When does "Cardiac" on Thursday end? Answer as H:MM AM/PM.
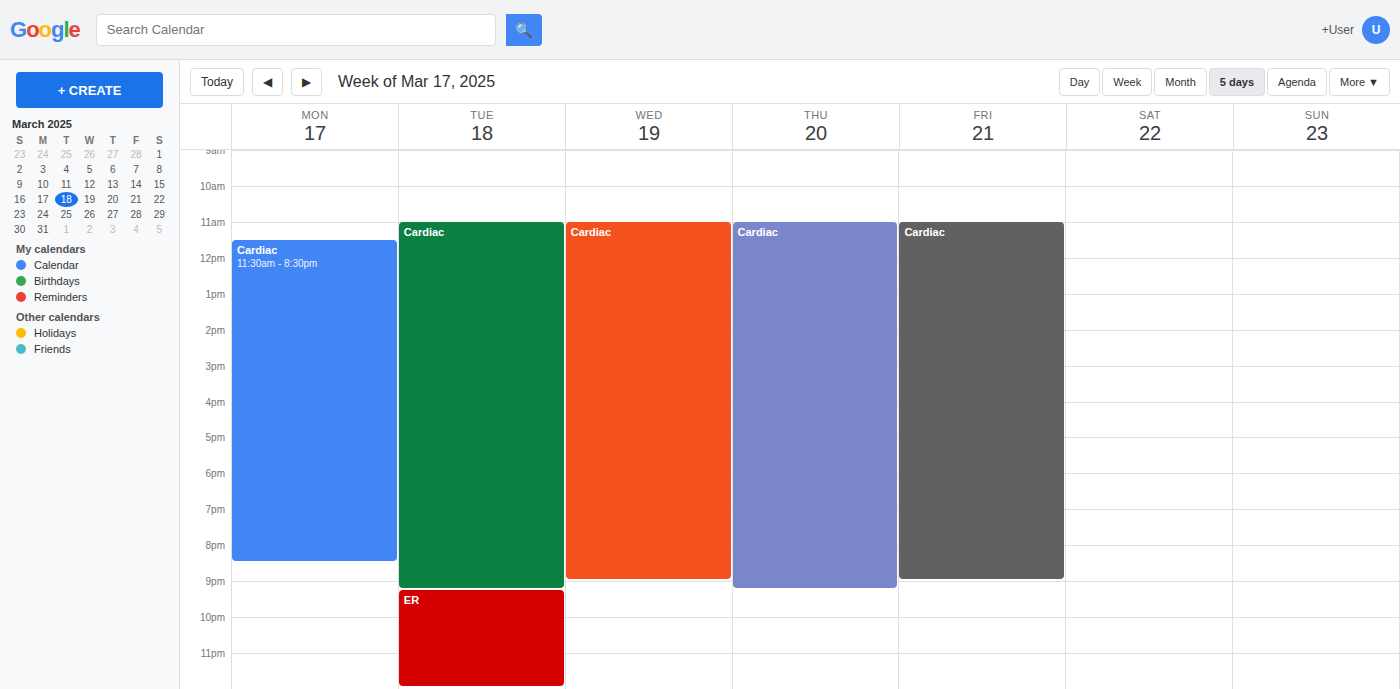
9:15 PM